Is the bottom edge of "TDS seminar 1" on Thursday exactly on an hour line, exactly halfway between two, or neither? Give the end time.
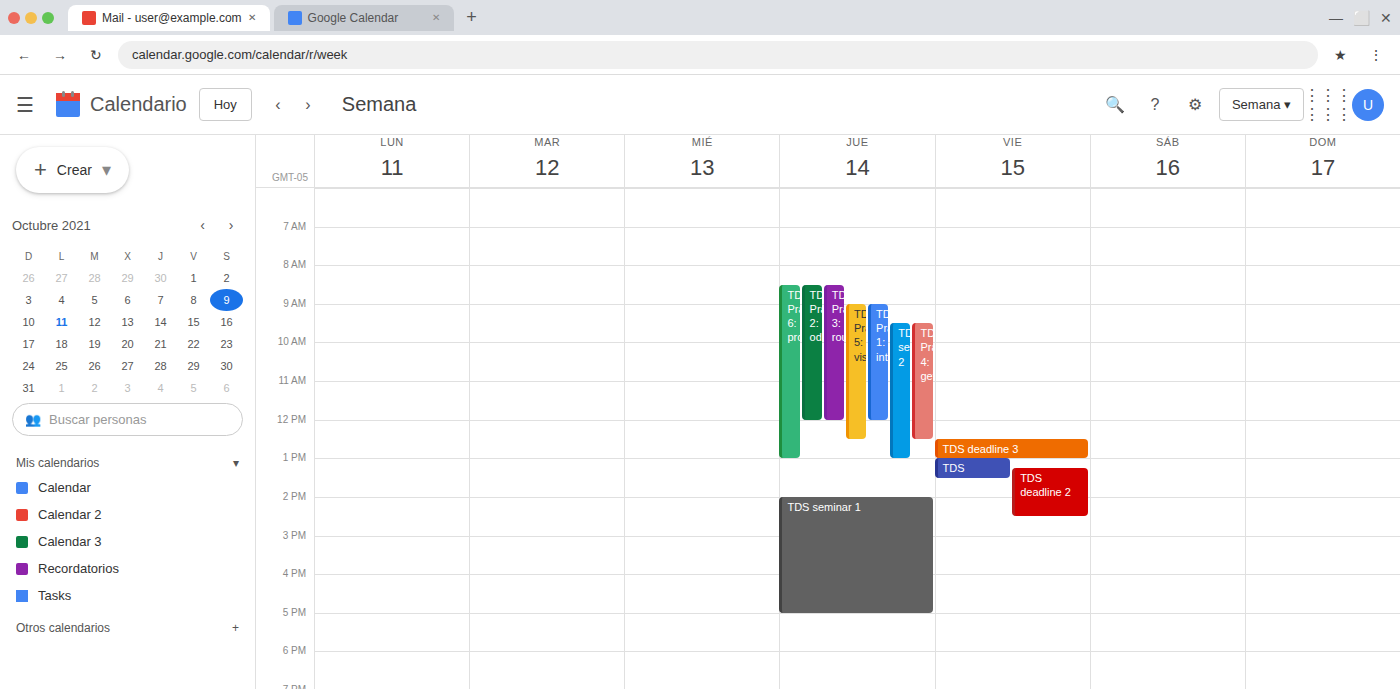
5:00 PM -- exactly on the 5 PM line.